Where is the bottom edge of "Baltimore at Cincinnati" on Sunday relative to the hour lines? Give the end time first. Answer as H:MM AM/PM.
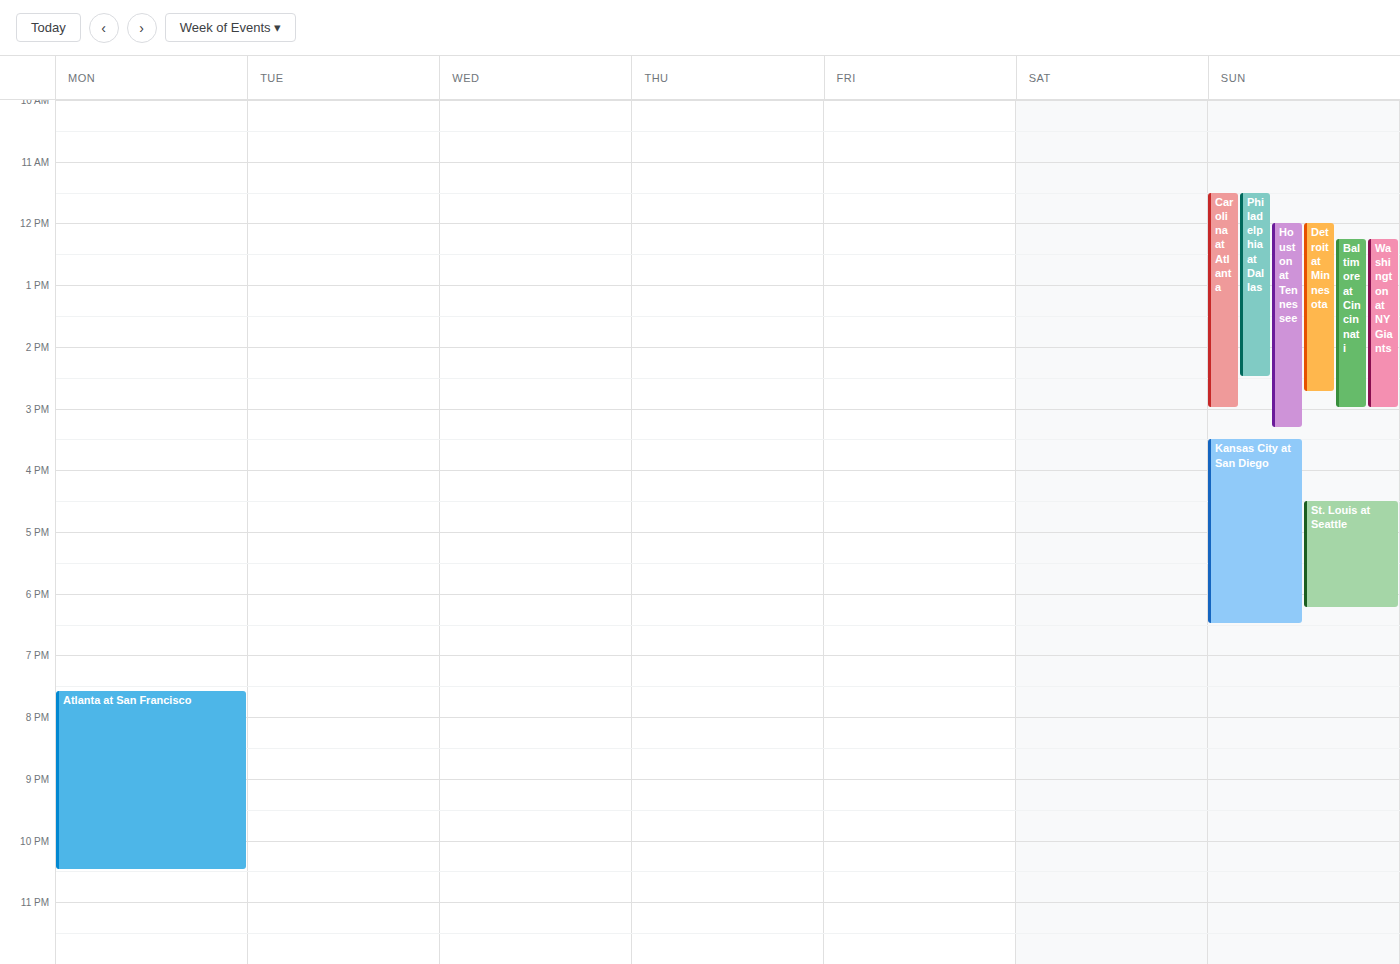
3:00 PM -- exactly on the 3 PM line.